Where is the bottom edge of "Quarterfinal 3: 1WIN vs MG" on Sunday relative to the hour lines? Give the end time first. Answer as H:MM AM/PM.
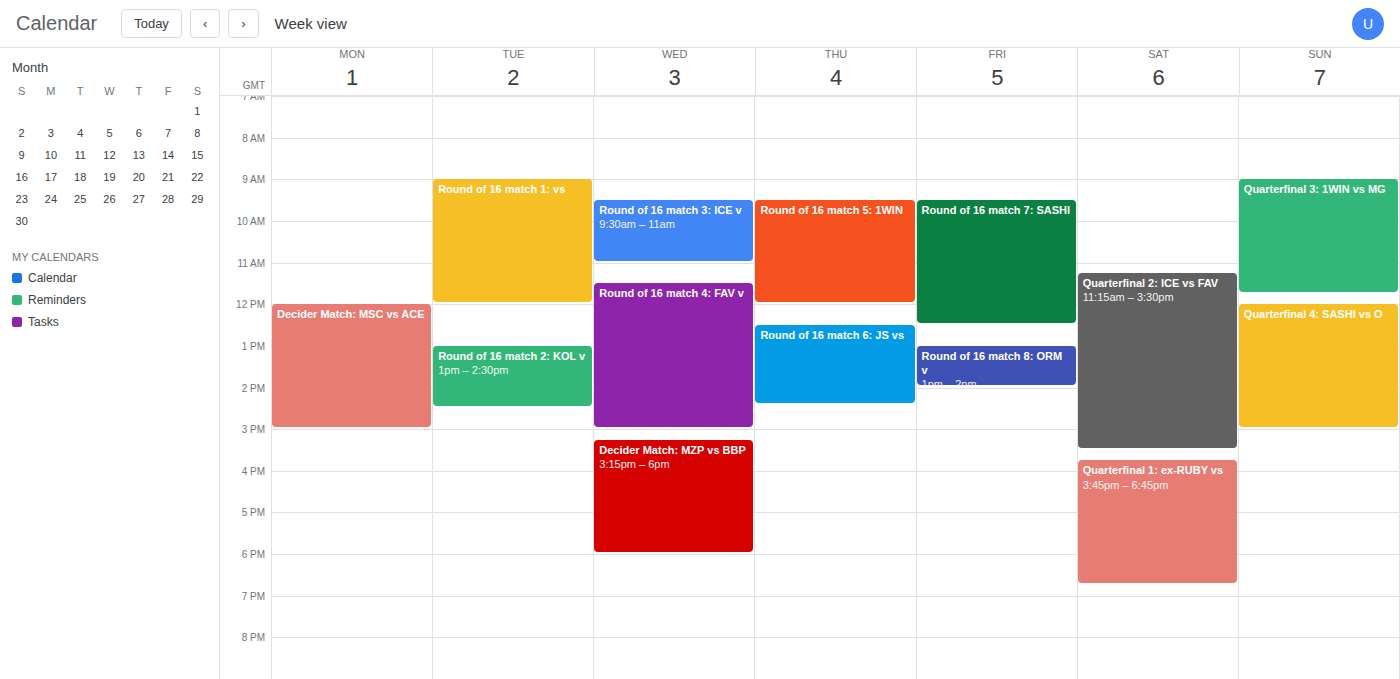
11:45 AM -- neither: three quarters of the way from the 11 AM line to the 12 PM line.